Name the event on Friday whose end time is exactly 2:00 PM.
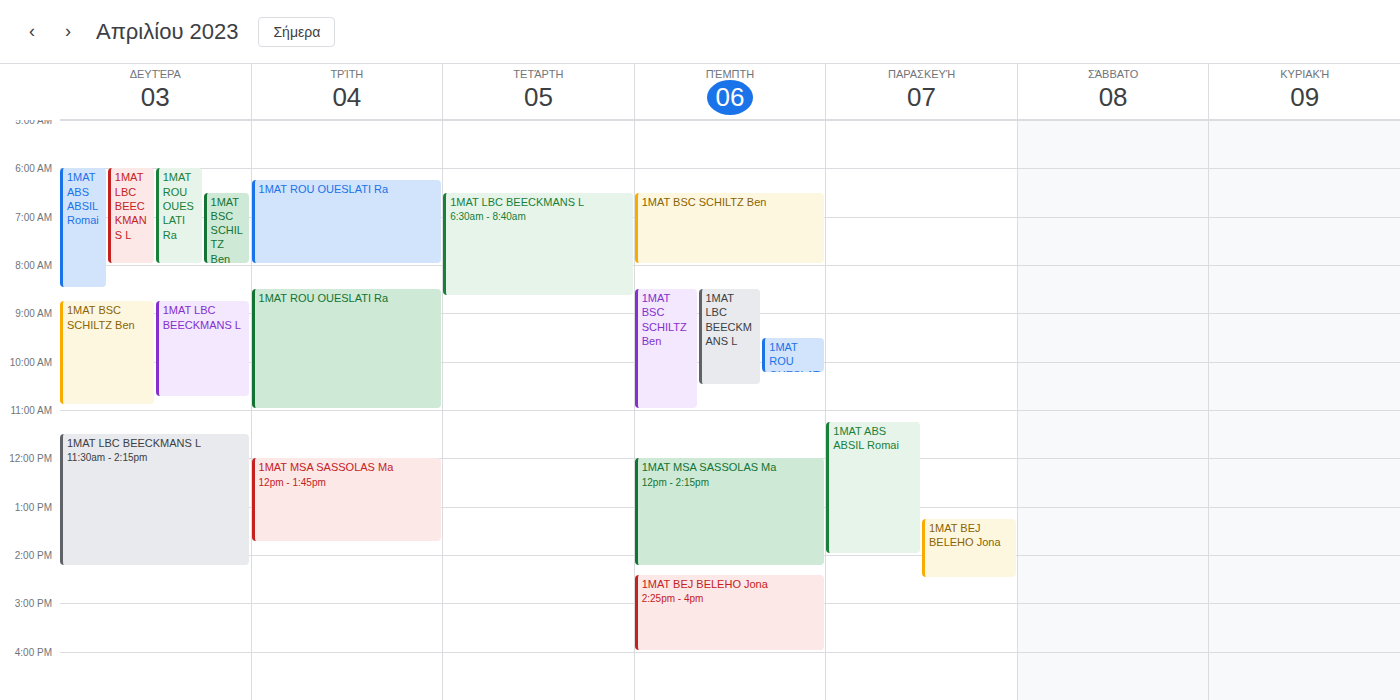
"1MAT ABS ABSIL Romai"